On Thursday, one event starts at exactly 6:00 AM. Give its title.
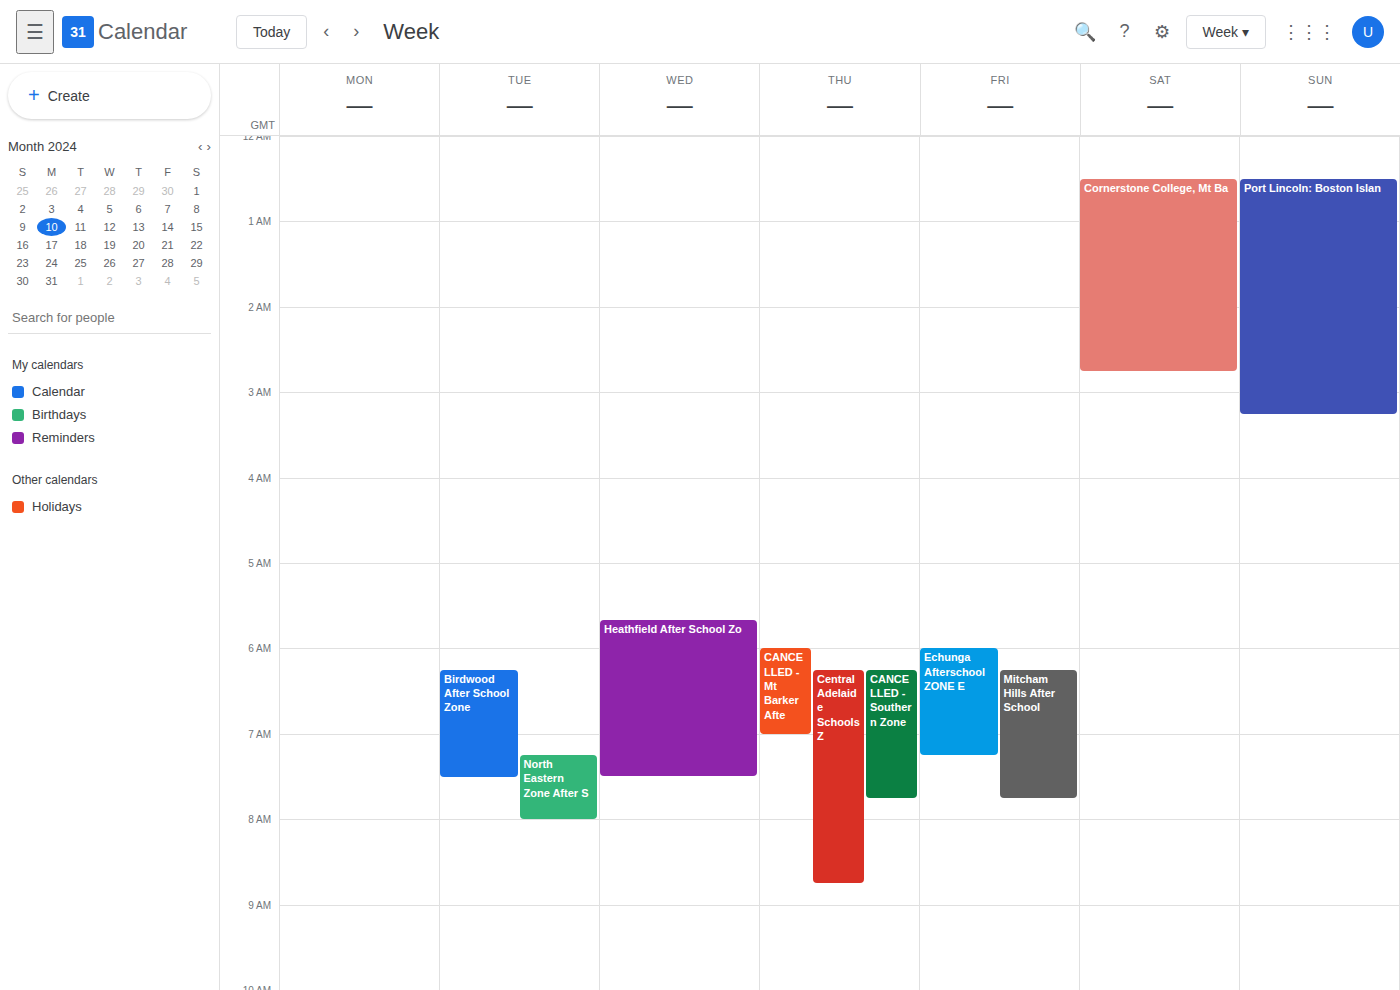
"CANCELLED - Mt Barker Afte"